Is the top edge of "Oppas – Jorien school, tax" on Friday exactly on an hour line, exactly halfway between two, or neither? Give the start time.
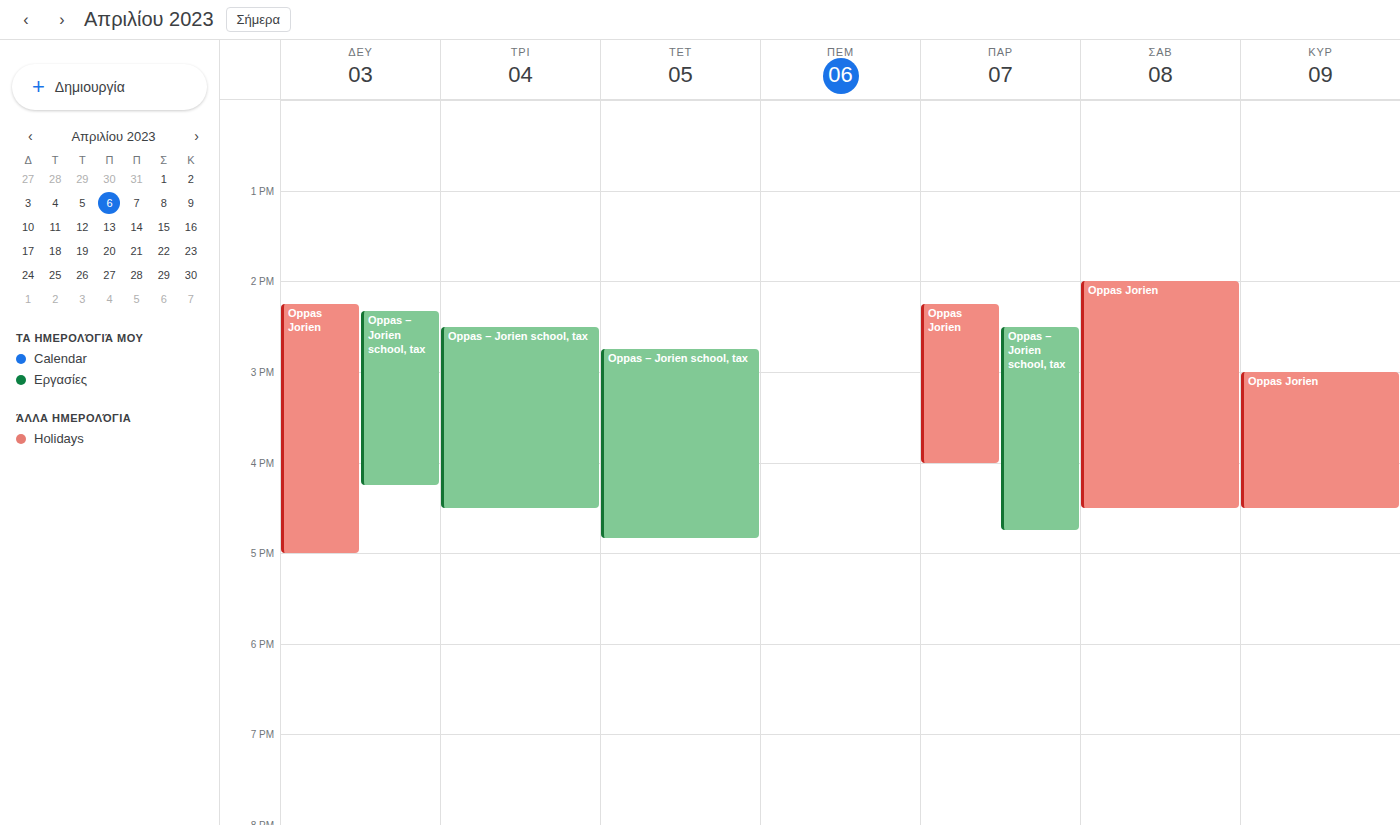
2:30 PM -- halfway between the 2 PM and 3 PM lines.